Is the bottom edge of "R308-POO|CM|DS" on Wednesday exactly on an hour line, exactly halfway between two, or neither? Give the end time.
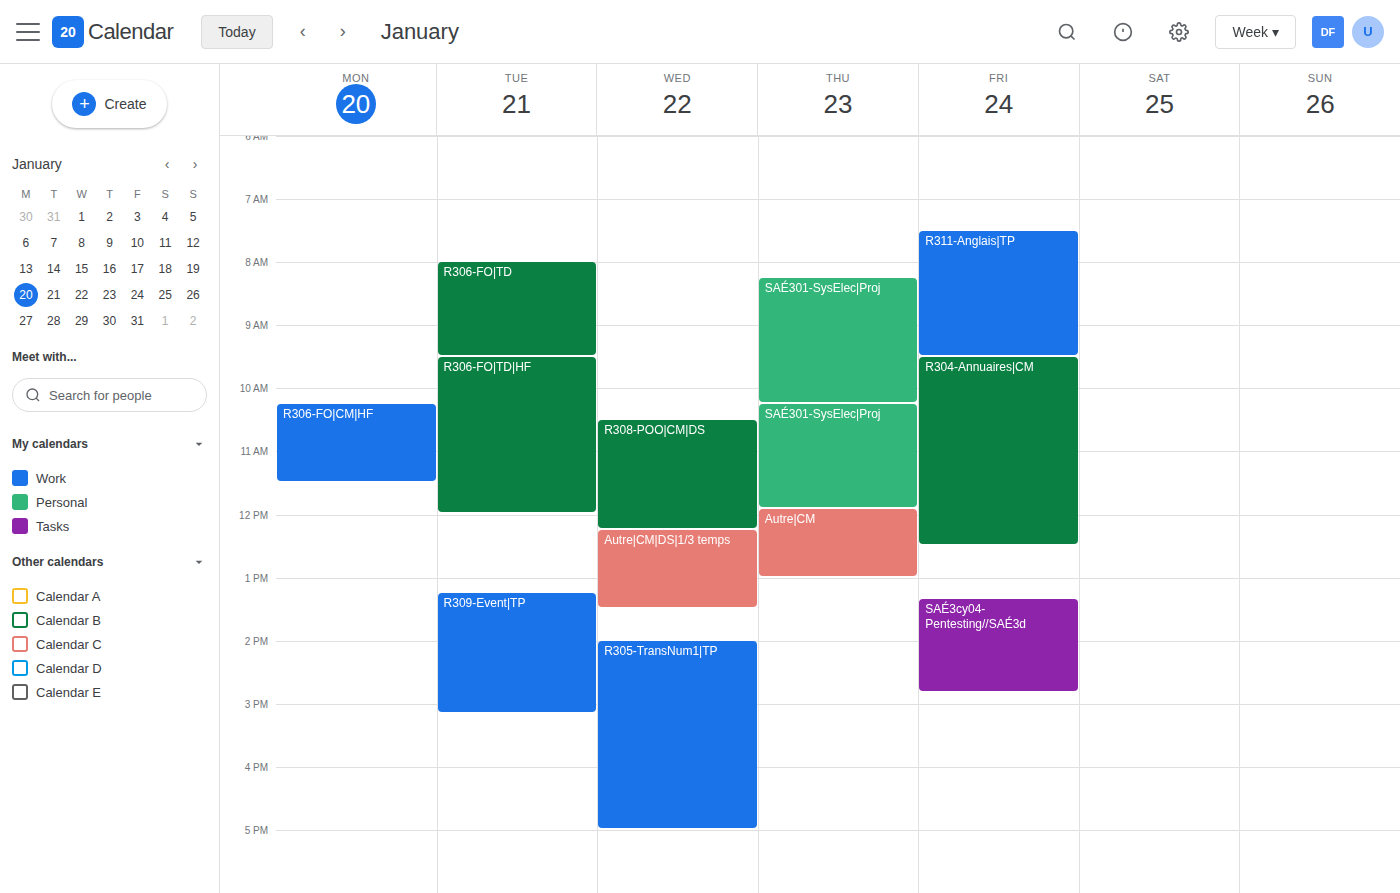
12:15 PM -- neither: a quarter of the way from the 12 PM line to the 1 PM line.